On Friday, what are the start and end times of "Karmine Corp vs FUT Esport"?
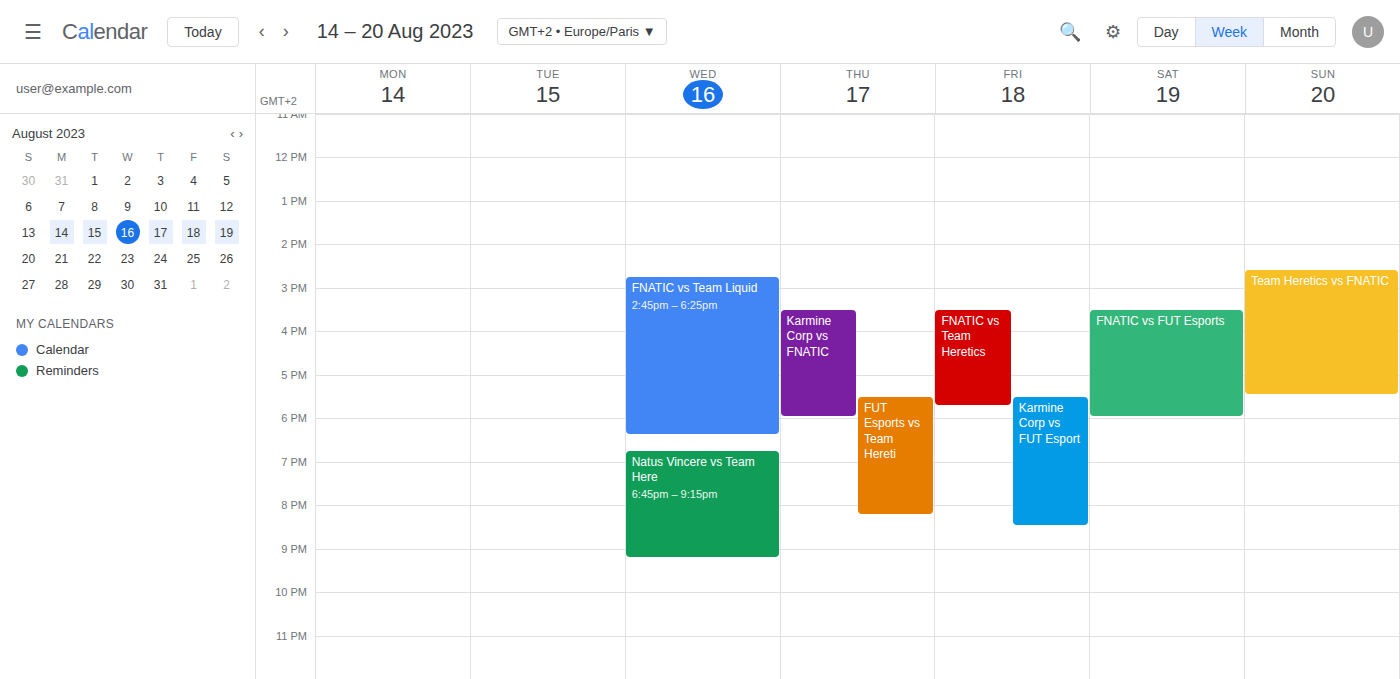
5:30 PM to 8:30 PM